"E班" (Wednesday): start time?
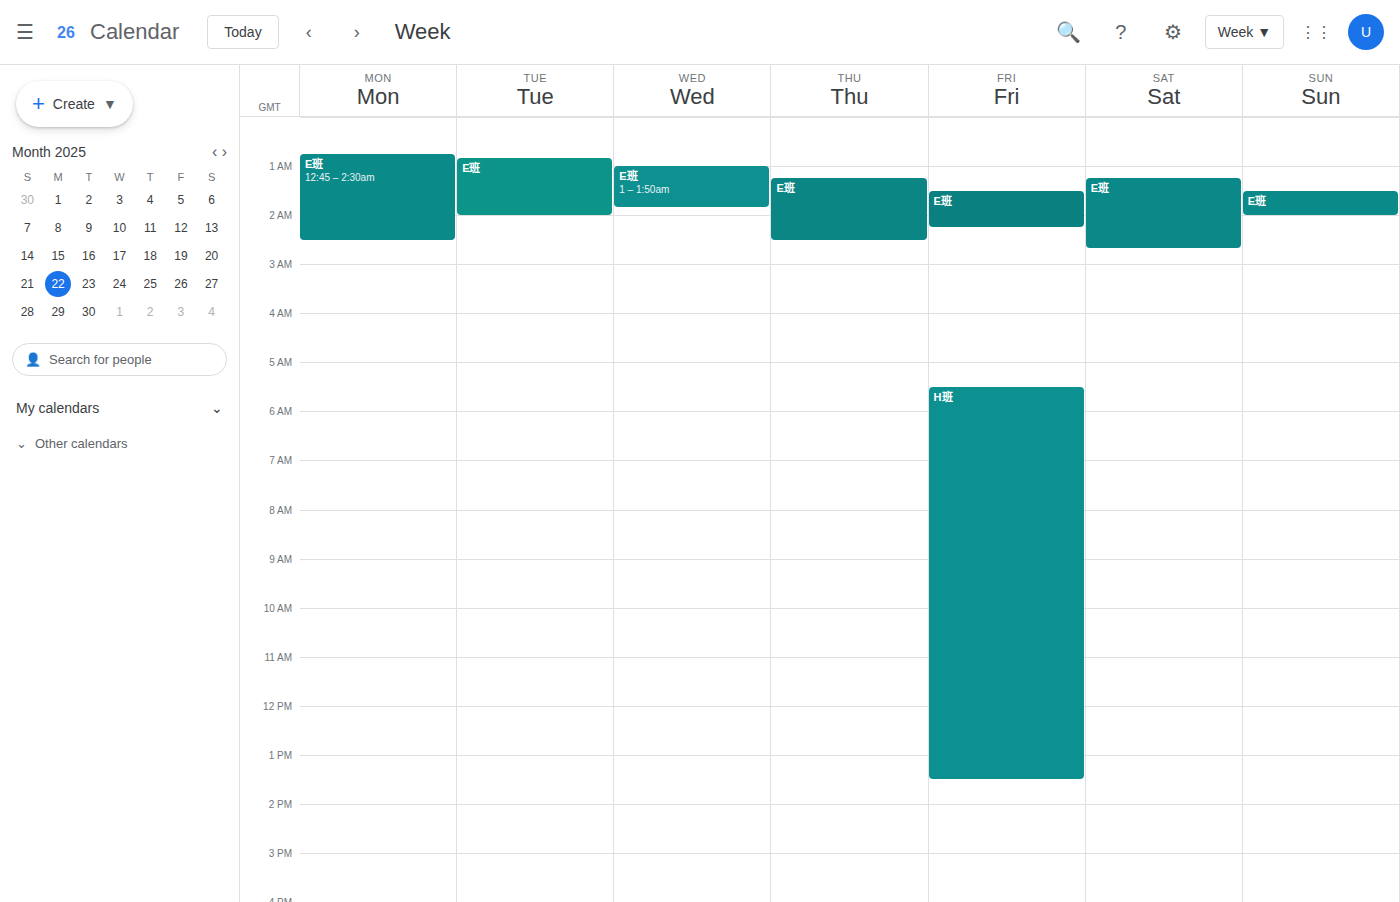
1:00 AM